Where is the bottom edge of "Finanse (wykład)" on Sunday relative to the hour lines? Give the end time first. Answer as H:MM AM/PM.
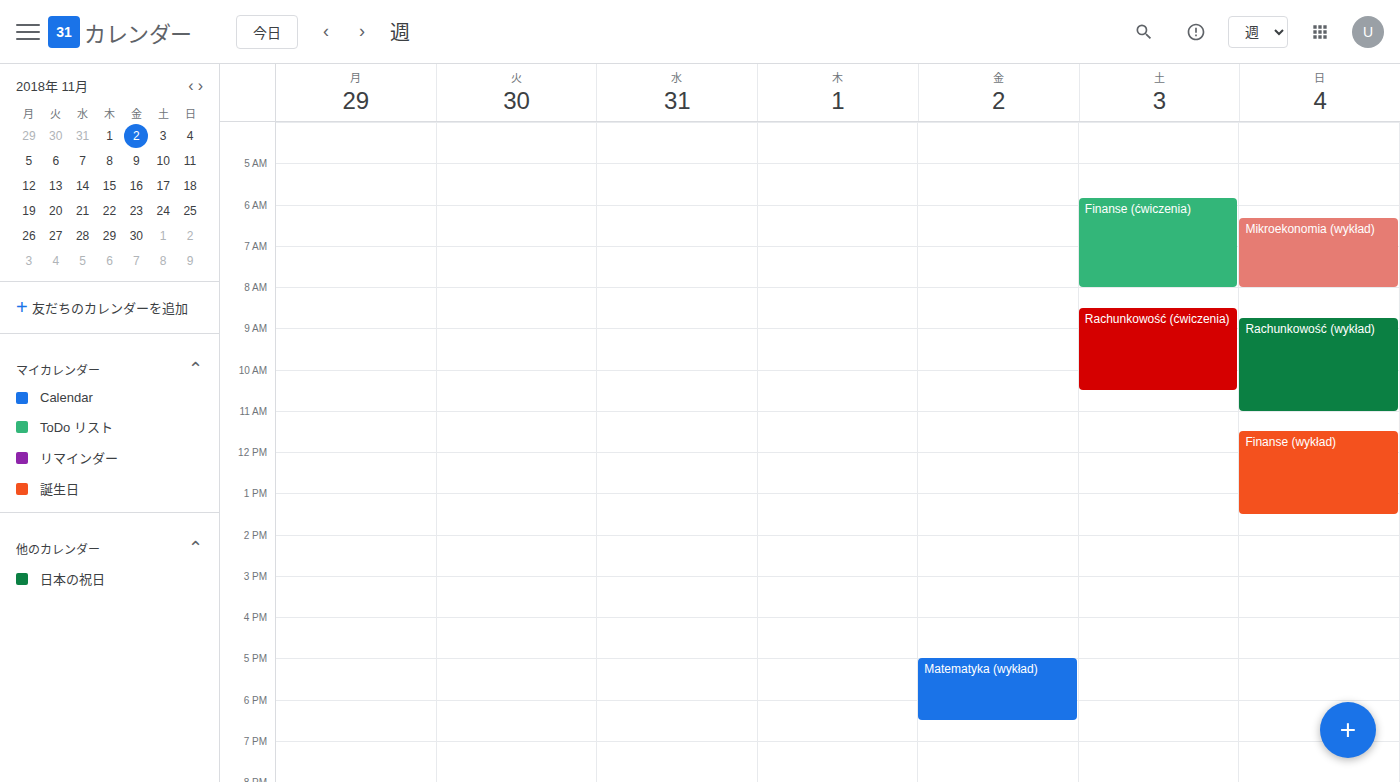
1:30 PM -- halfway between the 1 PM and 2 PM lines.